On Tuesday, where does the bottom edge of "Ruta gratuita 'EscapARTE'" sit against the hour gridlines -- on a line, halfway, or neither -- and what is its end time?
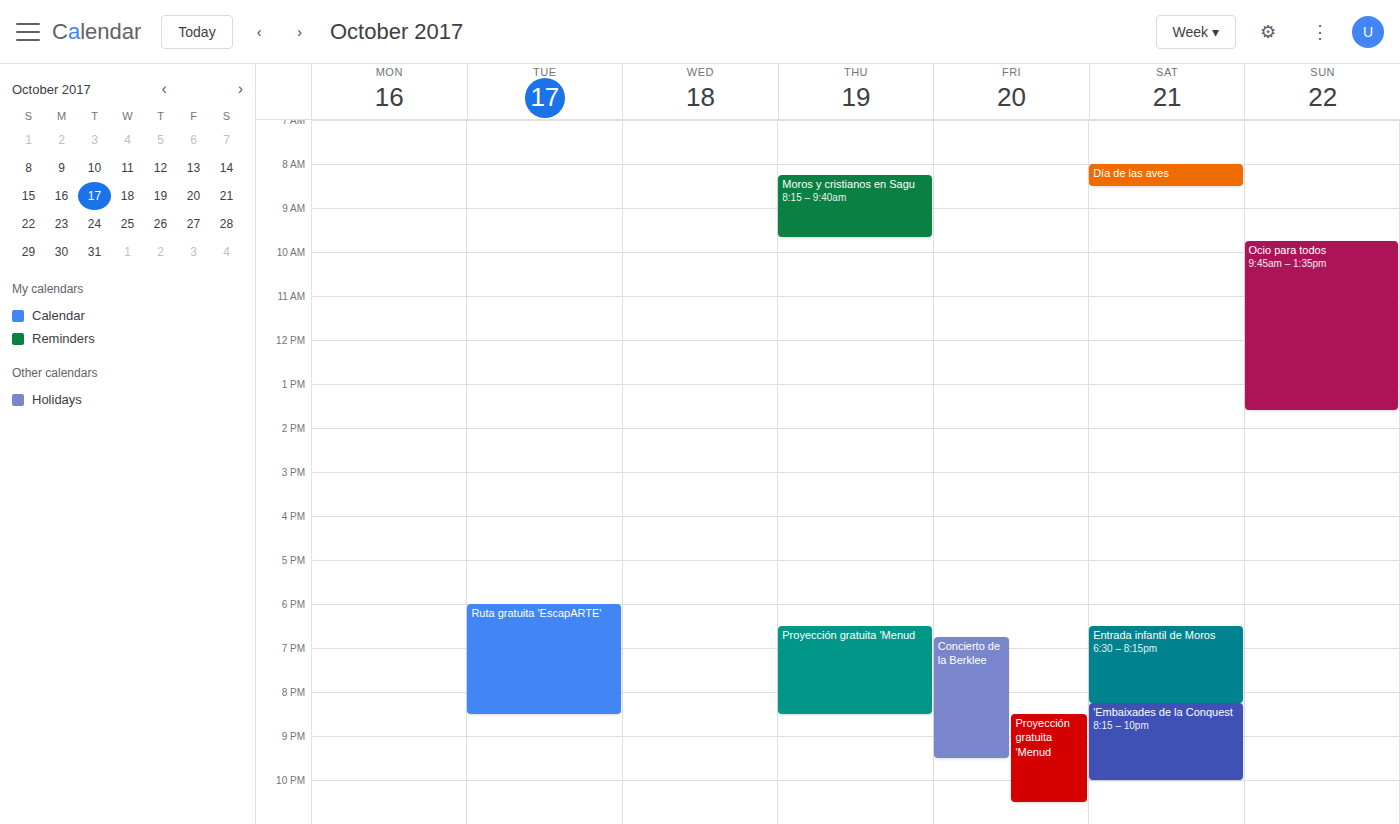
8:30 PM -- halfway between the 8 PM and 9 PM lines.